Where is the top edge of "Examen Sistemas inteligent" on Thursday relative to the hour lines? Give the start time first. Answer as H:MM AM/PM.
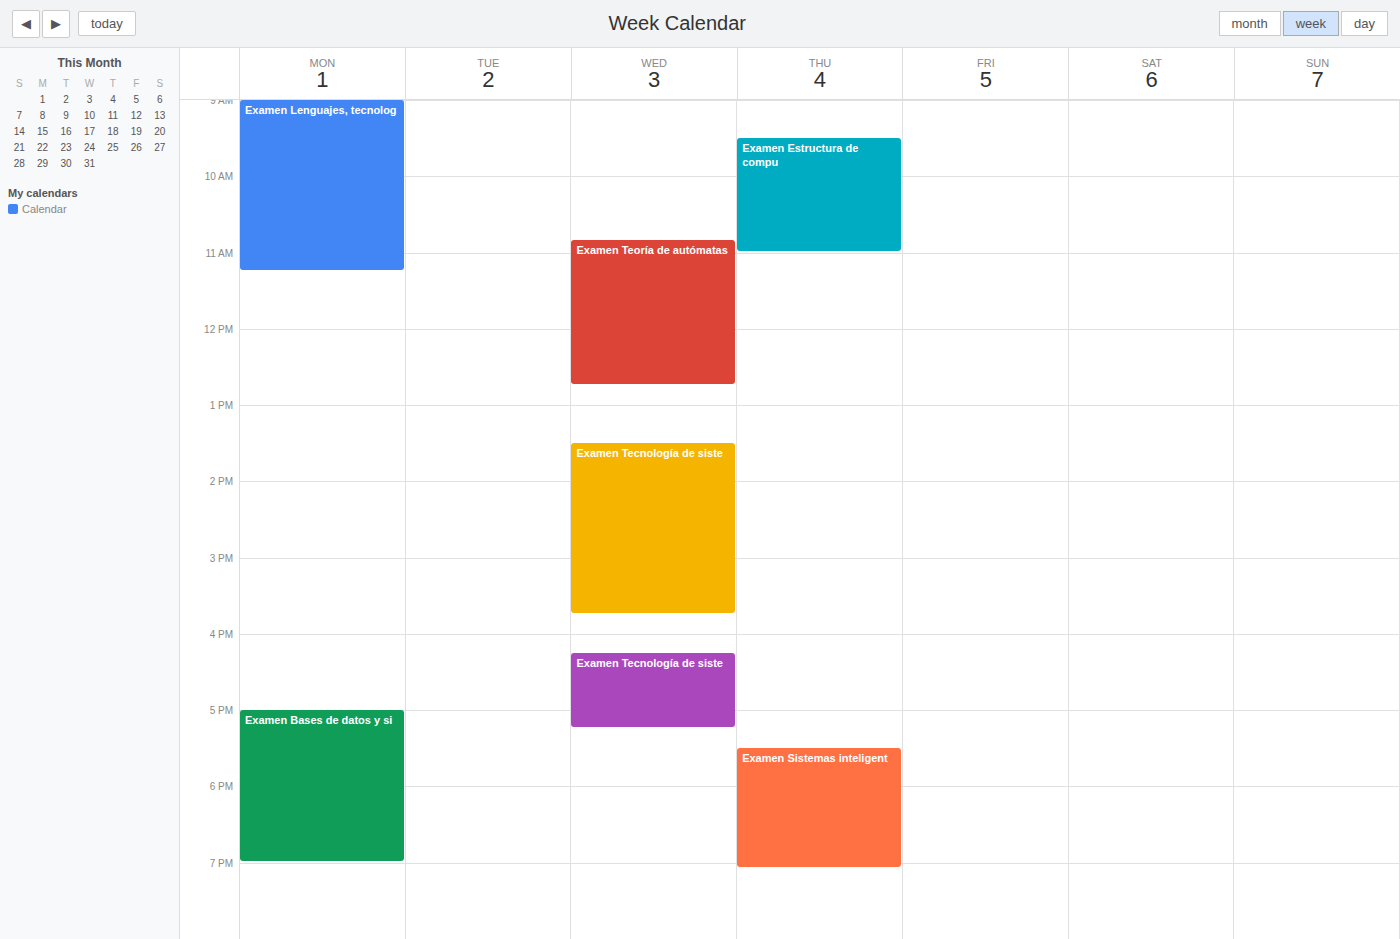
5:30 PM -- halfway between the 5 PM and 6 PM lines.